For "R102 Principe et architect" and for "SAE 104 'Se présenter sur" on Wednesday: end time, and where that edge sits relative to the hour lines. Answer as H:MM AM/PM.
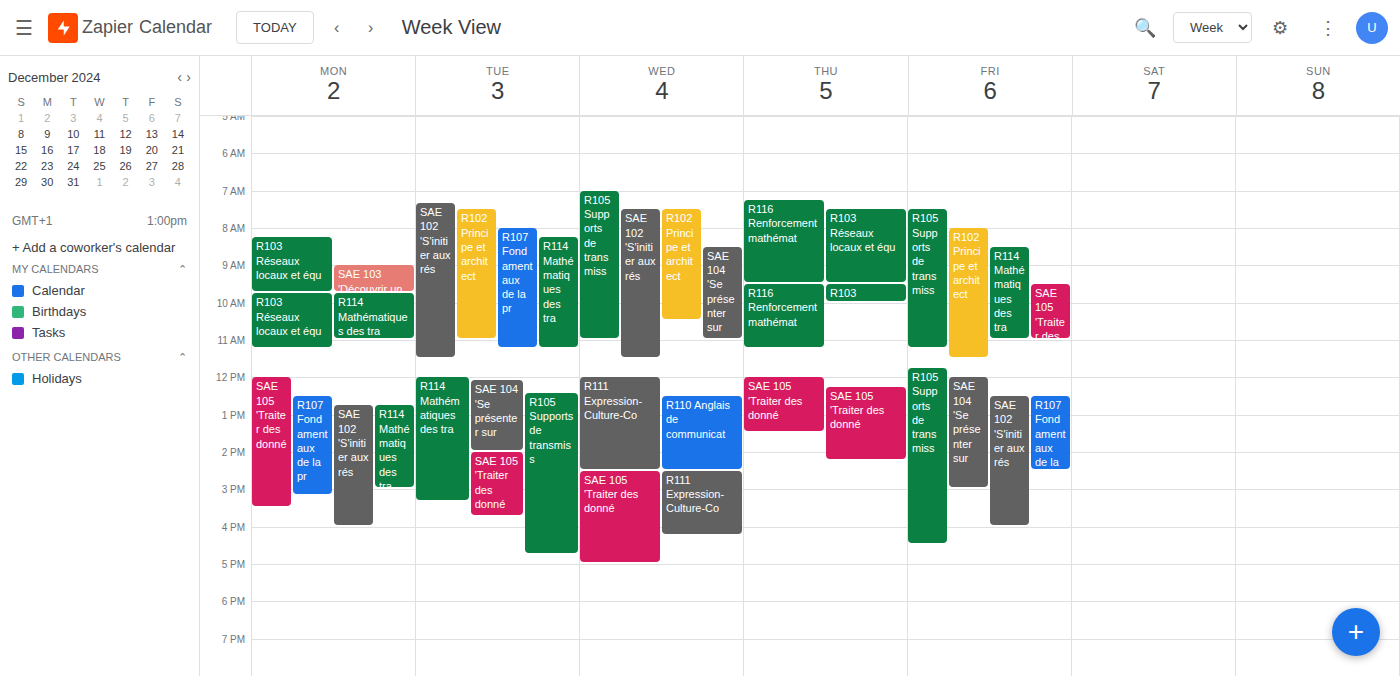
"R102 Principe et architect": 10:30 AM, halfway between the 10 AM and 11 AM lines. "SAE 104 'Se présenter sur": 11:00 AM, exactly on the 11 AM line.